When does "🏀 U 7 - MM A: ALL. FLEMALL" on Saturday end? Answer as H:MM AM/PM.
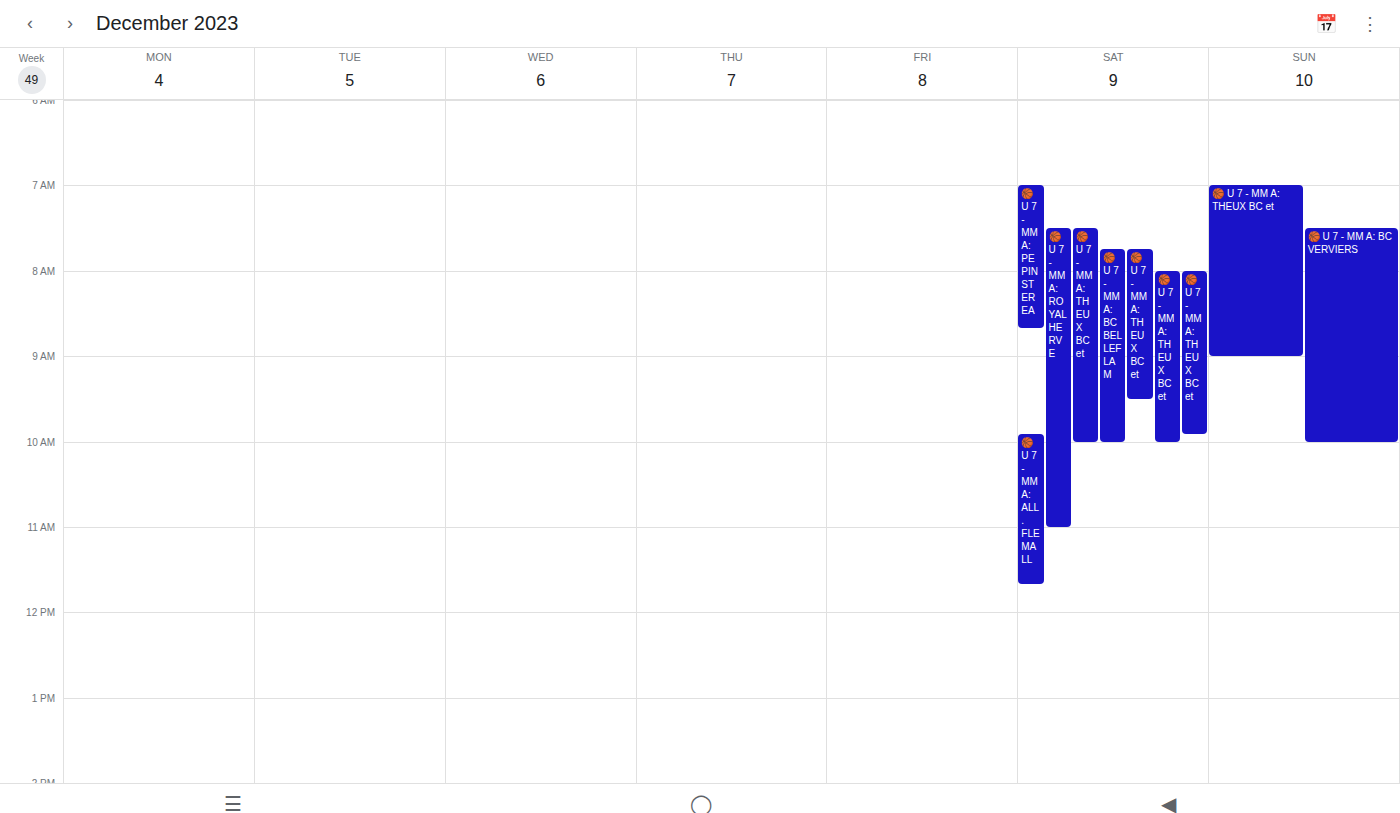
11:40 AM